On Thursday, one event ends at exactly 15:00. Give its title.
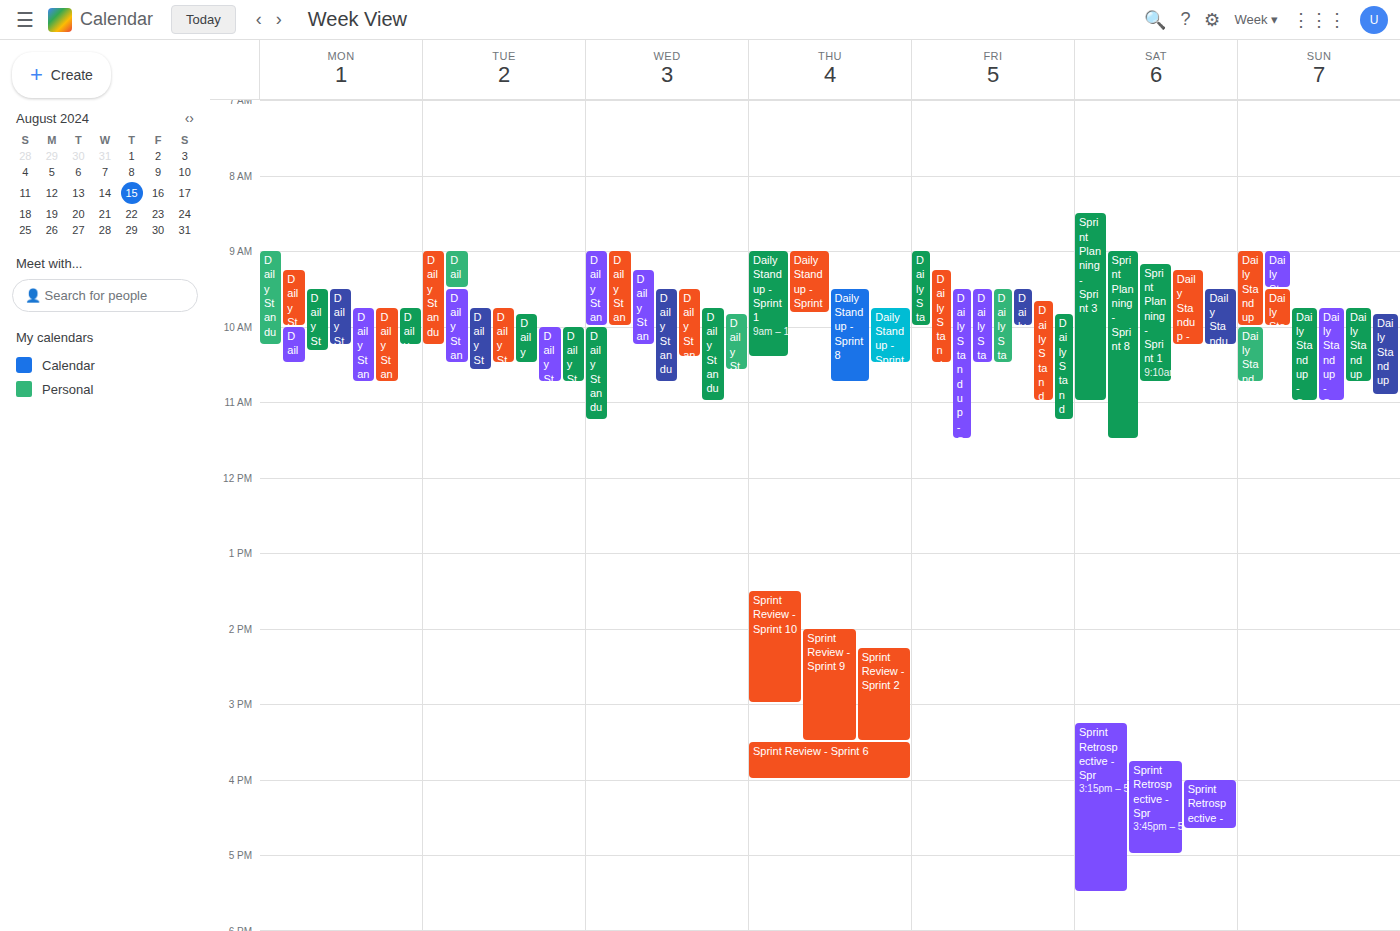
"Sprint Review - Sprint 10"